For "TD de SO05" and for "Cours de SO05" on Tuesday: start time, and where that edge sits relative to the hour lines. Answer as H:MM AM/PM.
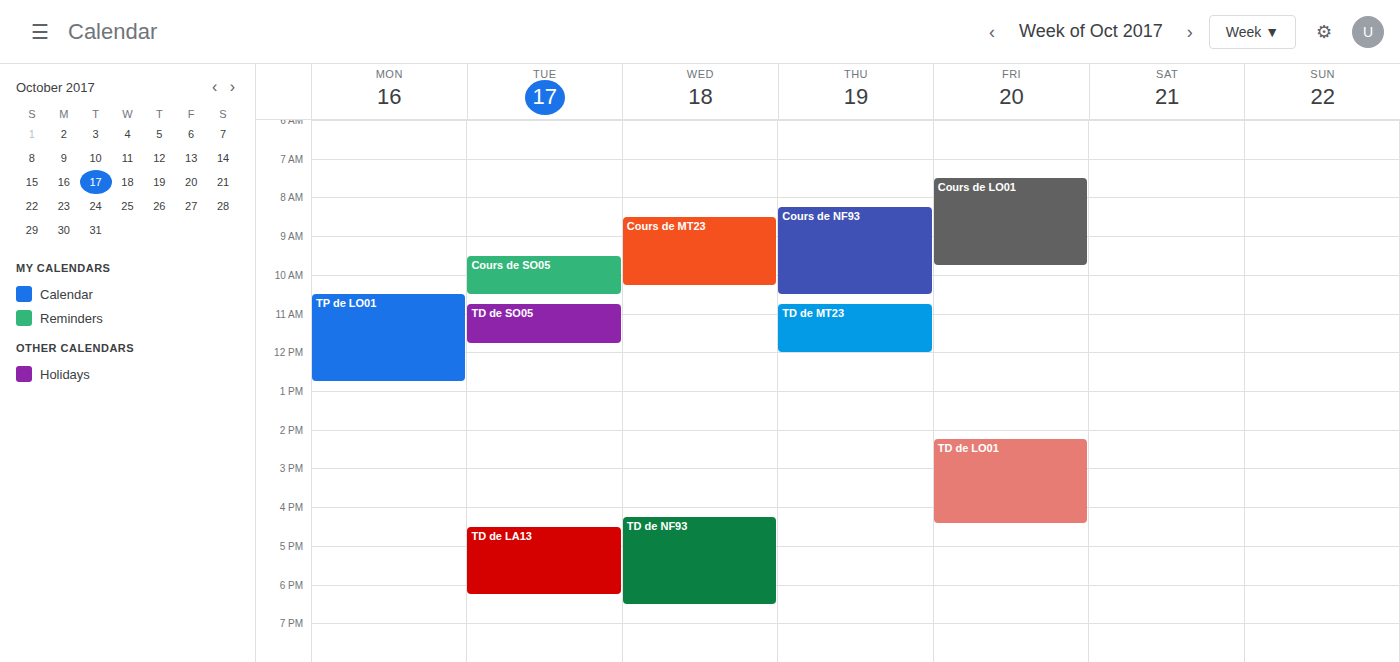
"TD de SO05": 10:45 AM, neither: three quarters of the way from the 10 AM line to the 11 AM line. "Cours de SO05": 9:30 AM, halfway between the 9 AM and 10 AM lines.